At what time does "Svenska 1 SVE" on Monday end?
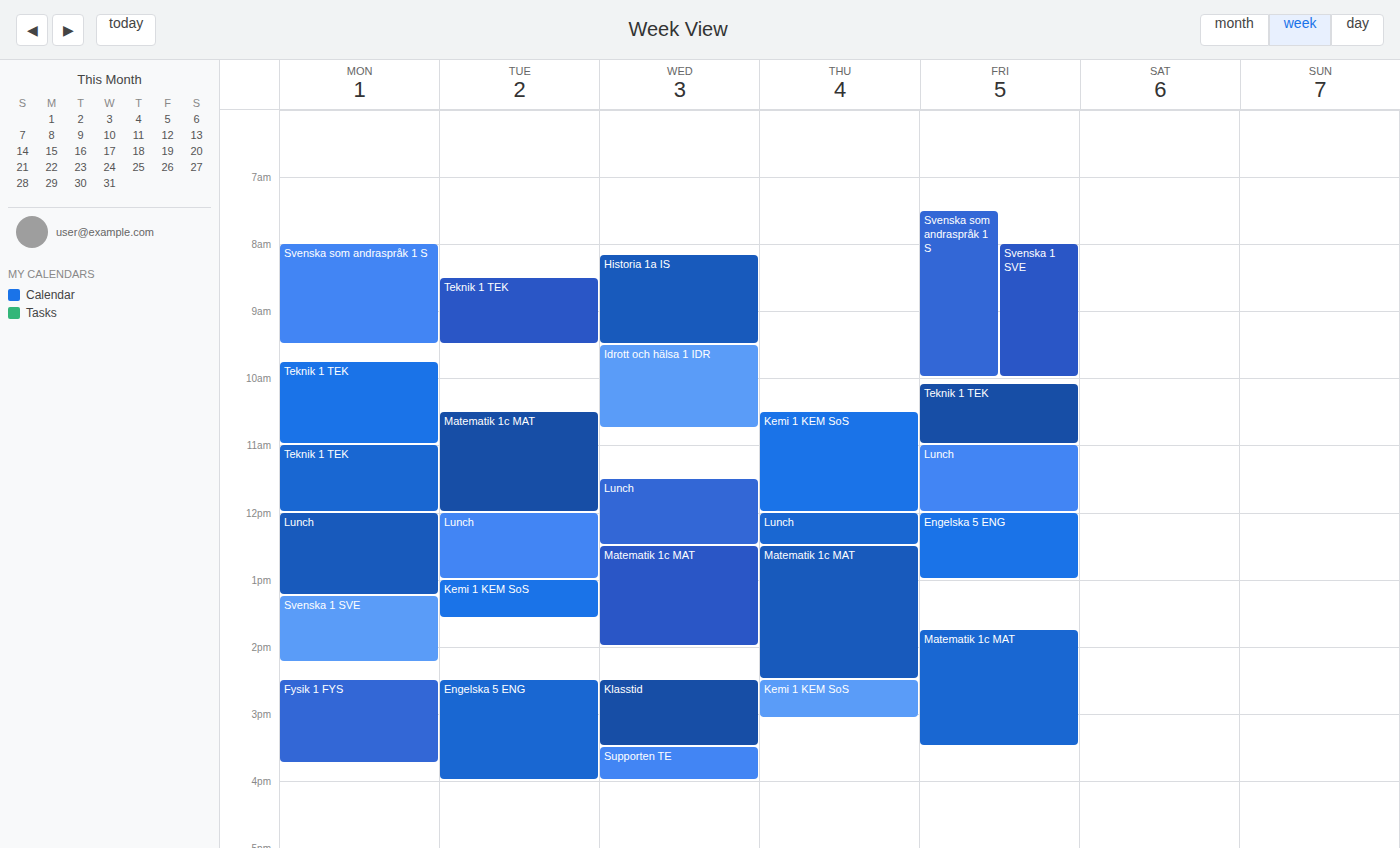
2:15 PM